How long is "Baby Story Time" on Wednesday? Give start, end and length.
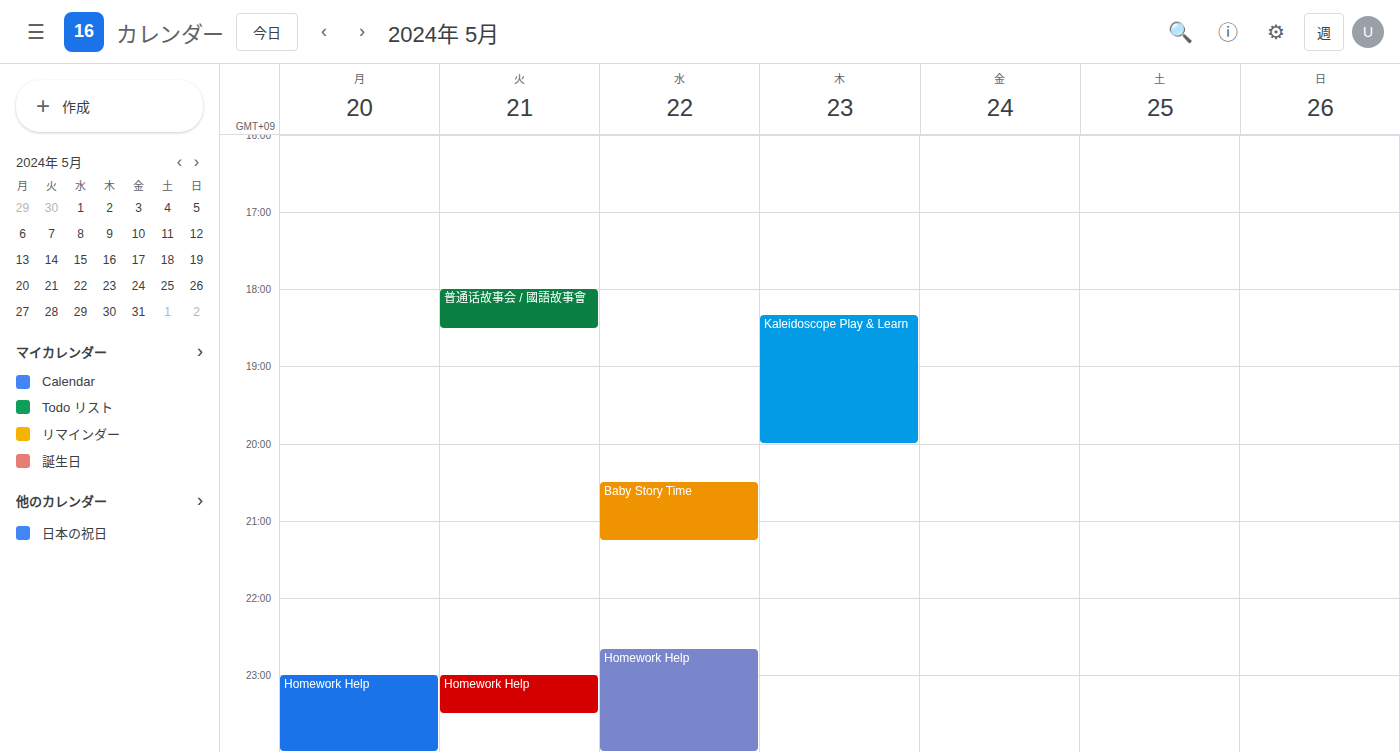
8:30 PM to 9:15 PM, 45 minutes